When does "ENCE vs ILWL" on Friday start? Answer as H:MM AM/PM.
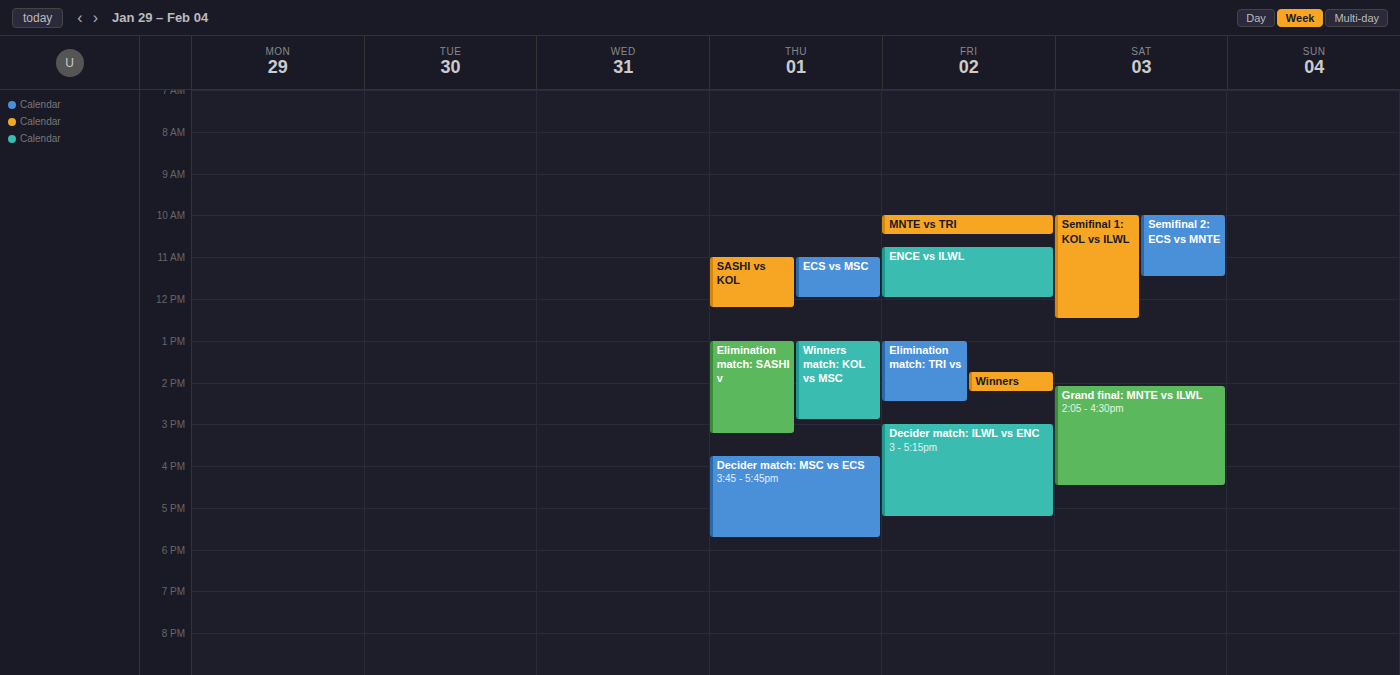
10:45 AM